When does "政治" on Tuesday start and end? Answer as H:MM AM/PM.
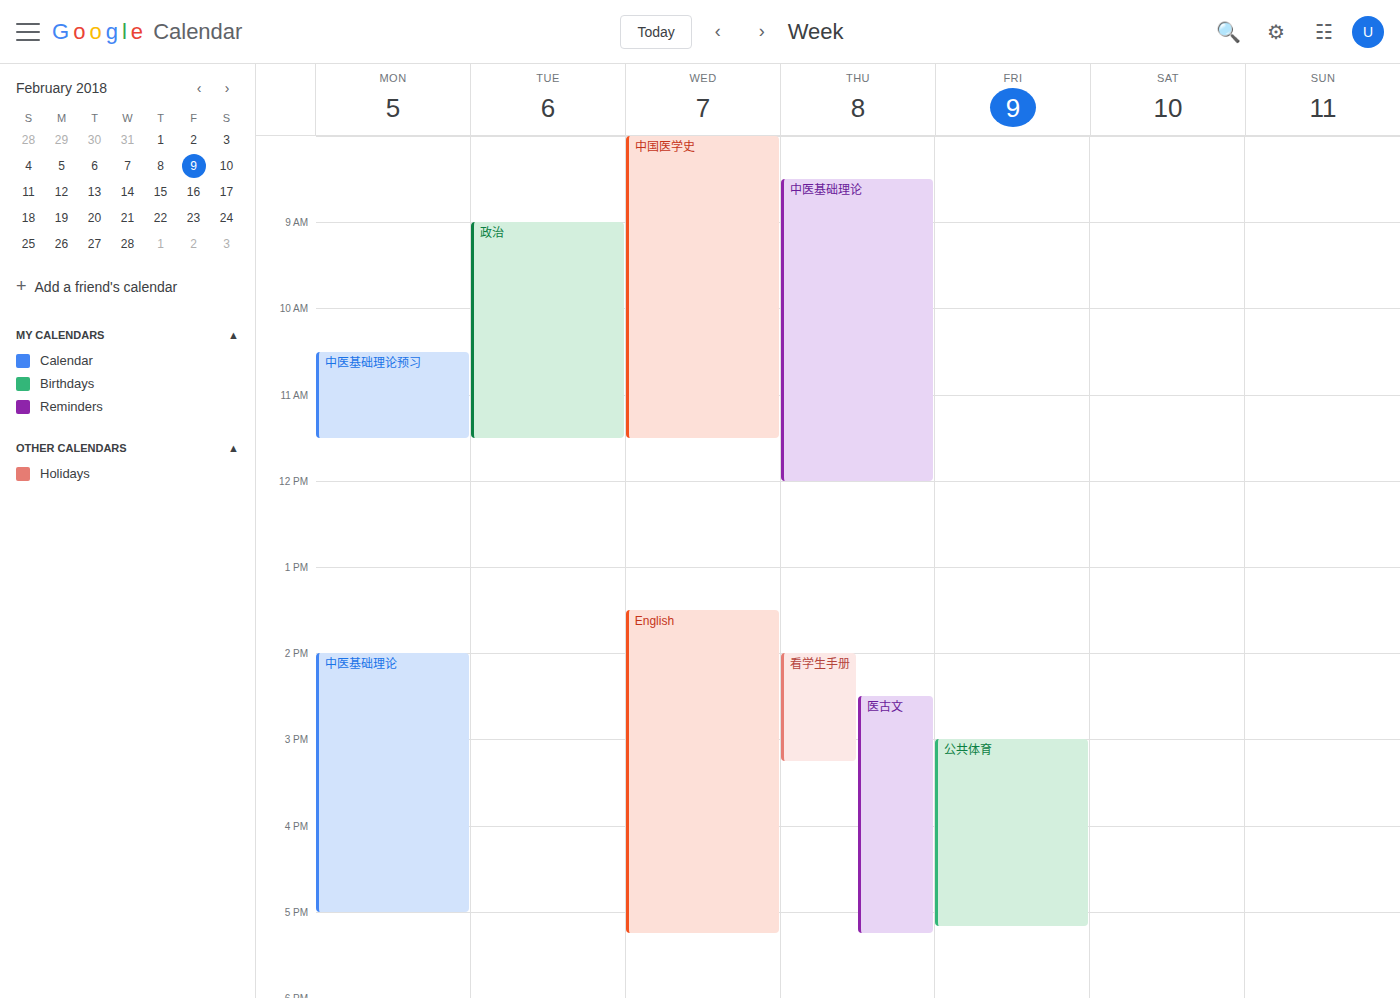
9:00 AM to 11:30 AM